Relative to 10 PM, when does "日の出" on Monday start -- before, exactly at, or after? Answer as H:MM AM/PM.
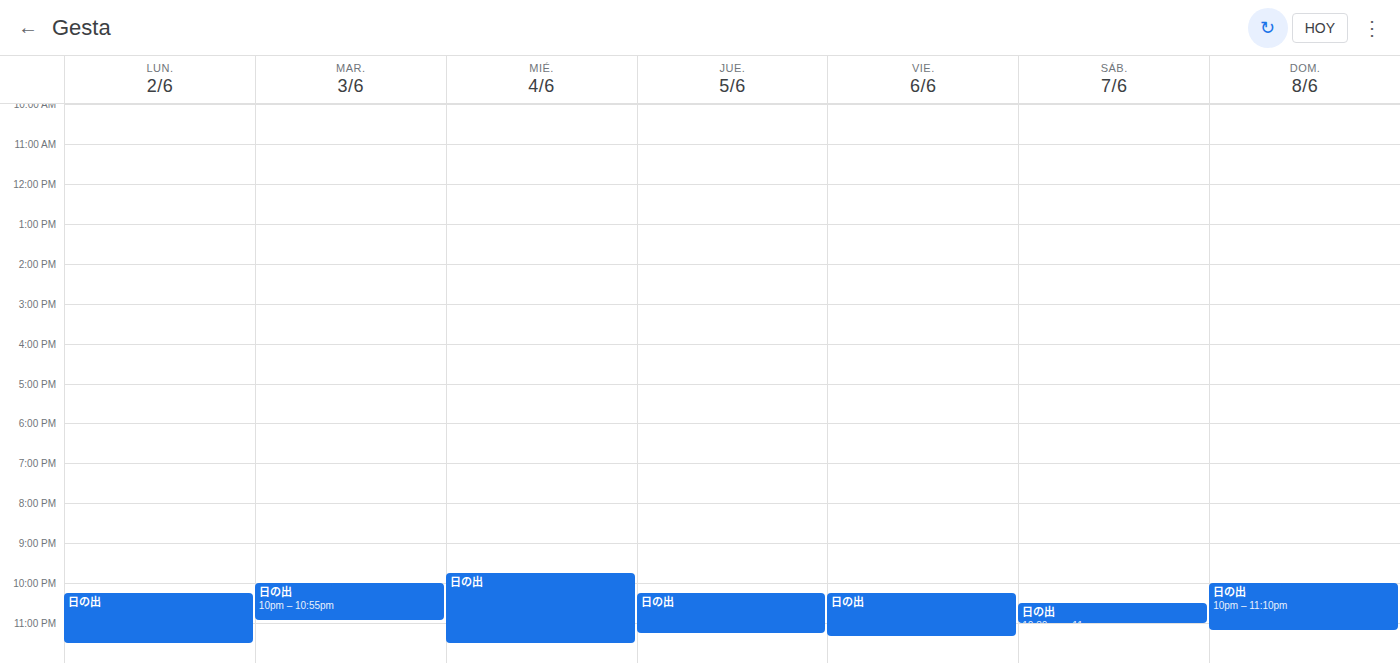
10:15 PM -- after 10 PM, 15 minutes below the 10 PM line.